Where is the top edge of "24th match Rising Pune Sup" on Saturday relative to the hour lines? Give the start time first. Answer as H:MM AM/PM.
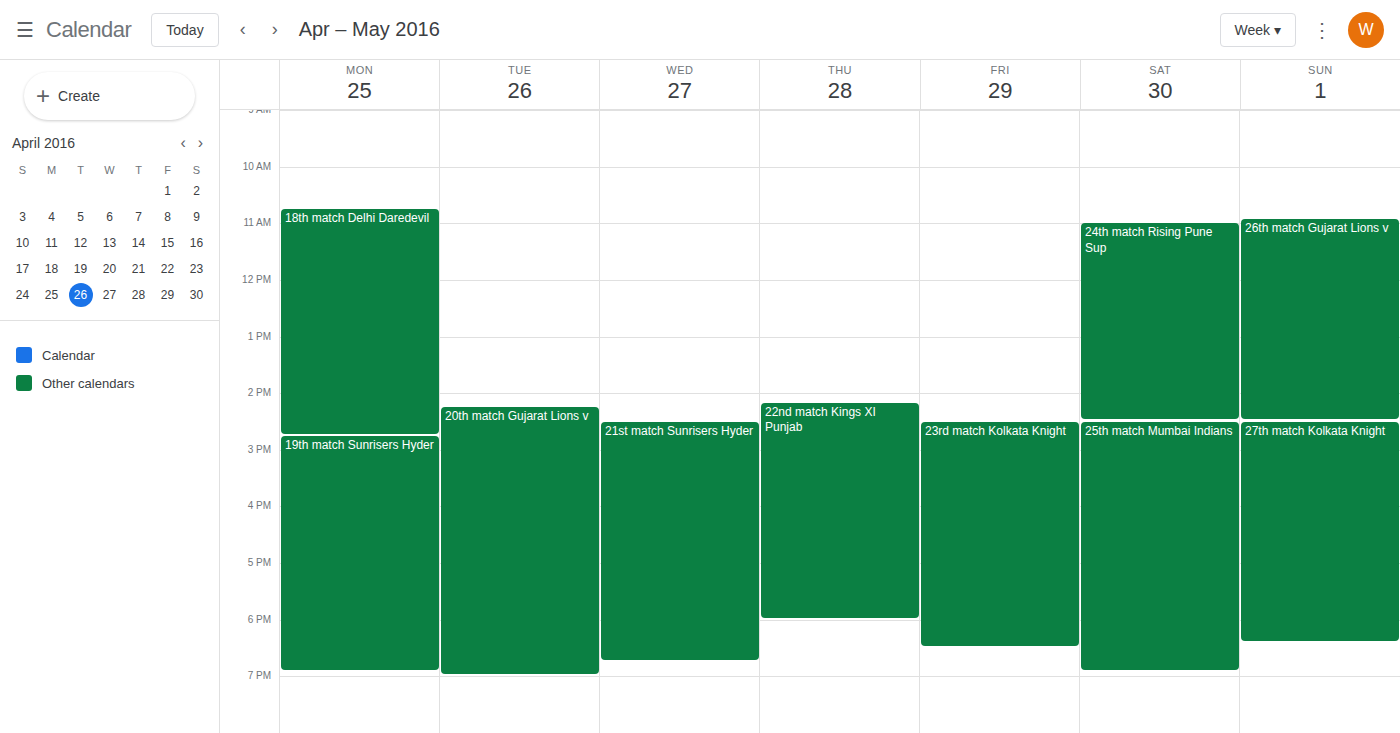
11:00 AM -- exactly on the 11 AM line.